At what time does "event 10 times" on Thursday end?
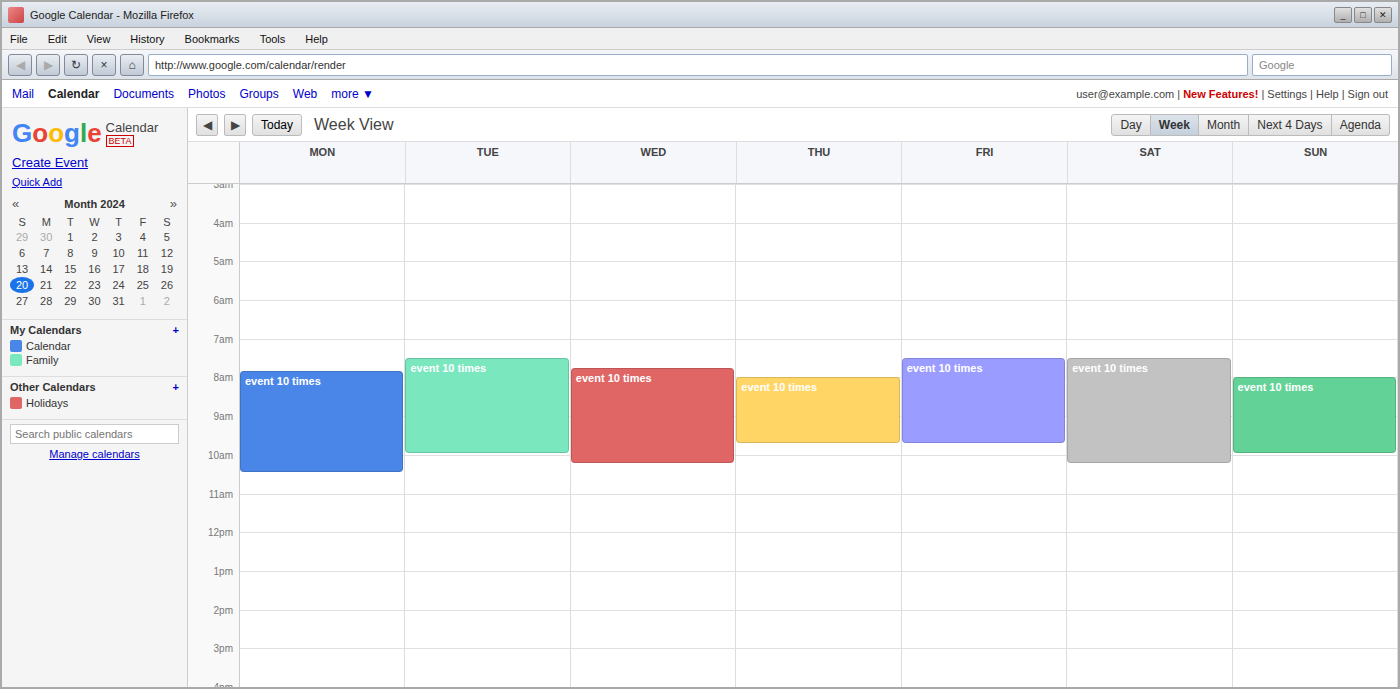
9:45 AM